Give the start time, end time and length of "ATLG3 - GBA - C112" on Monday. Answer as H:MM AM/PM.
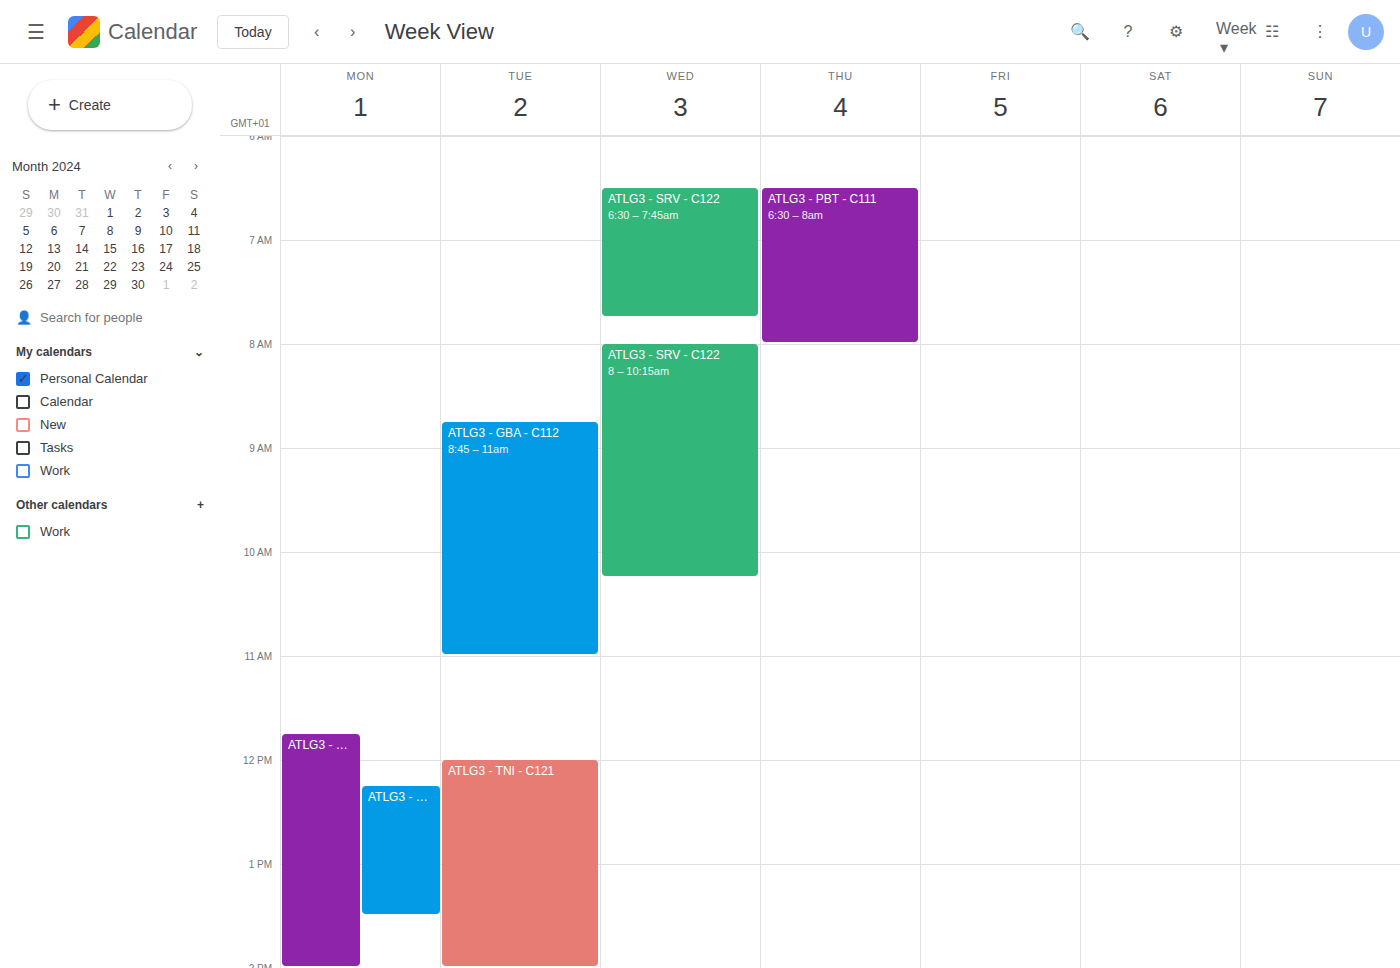
12:15 PM to 1:30 PM, 1 hour 15 minutes